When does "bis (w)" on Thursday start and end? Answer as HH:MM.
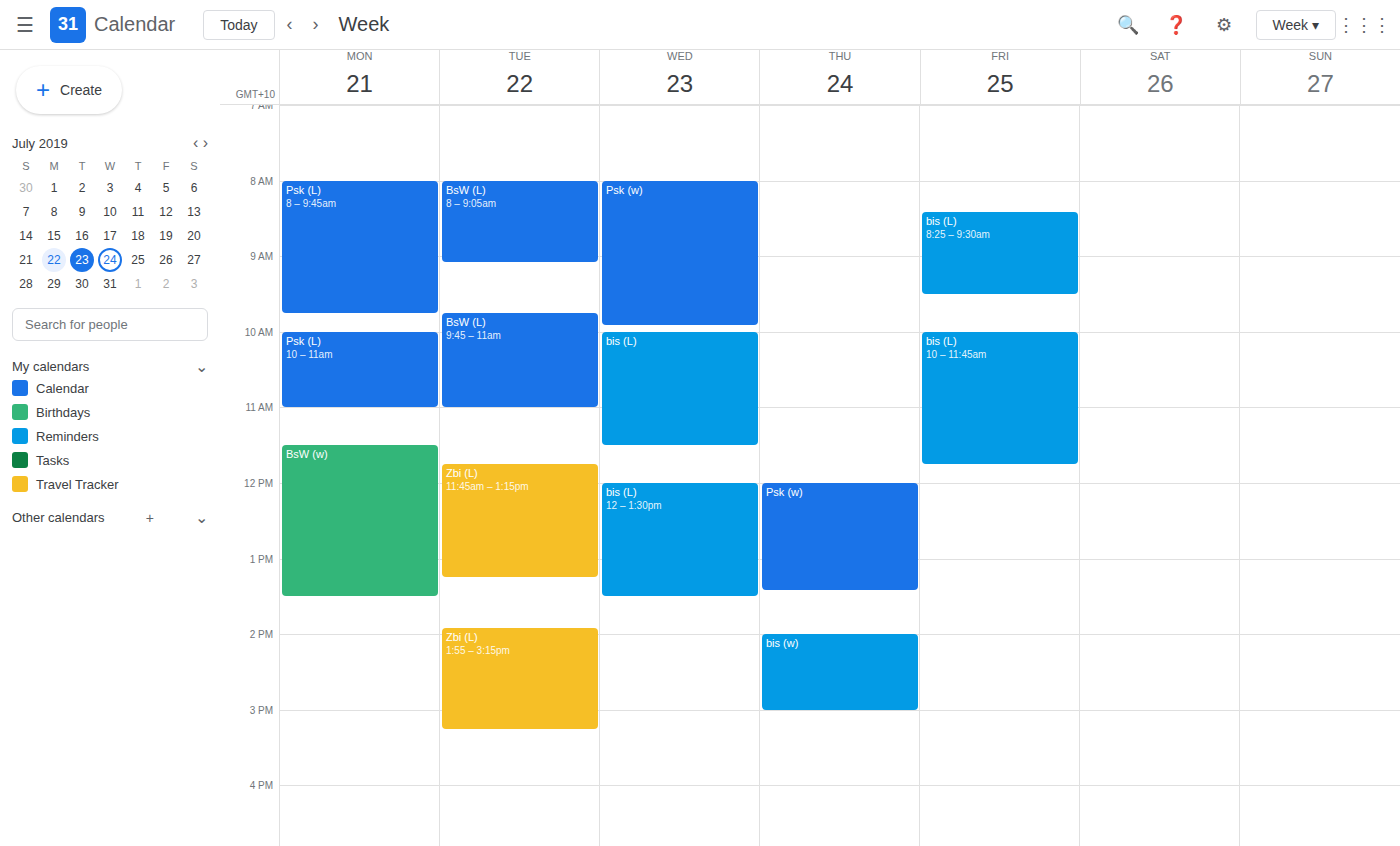
14:00 to 15:00